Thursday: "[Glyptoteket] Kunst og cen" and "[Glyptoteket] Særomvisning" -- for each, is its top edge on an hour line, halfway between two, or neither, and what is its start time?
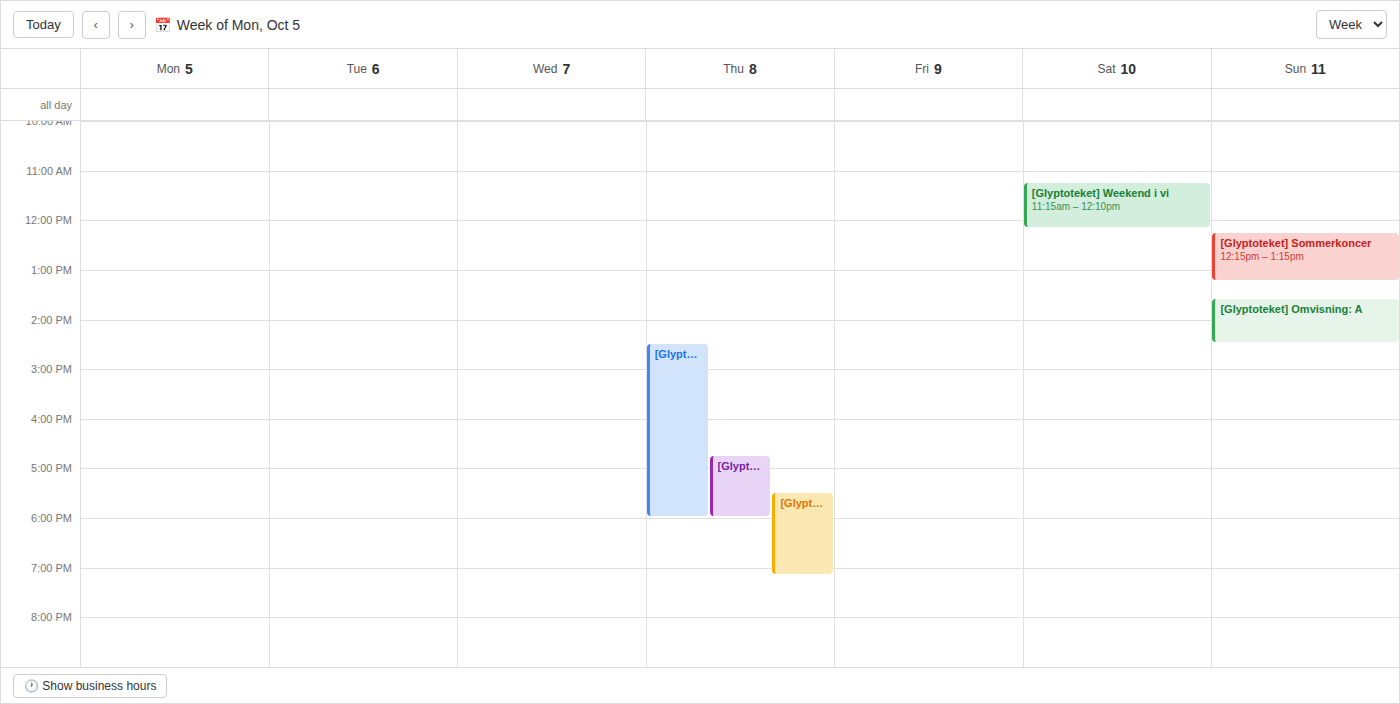
"[Glyptoteket] Kunst og cen": 5:30 PM, halfway between the 5 PM and 6 PM lines. "[Glyptoteket] Særomvisning": 4:45 PM, neither: three quarters of the way from the 4 PM line to the 5 PM line.